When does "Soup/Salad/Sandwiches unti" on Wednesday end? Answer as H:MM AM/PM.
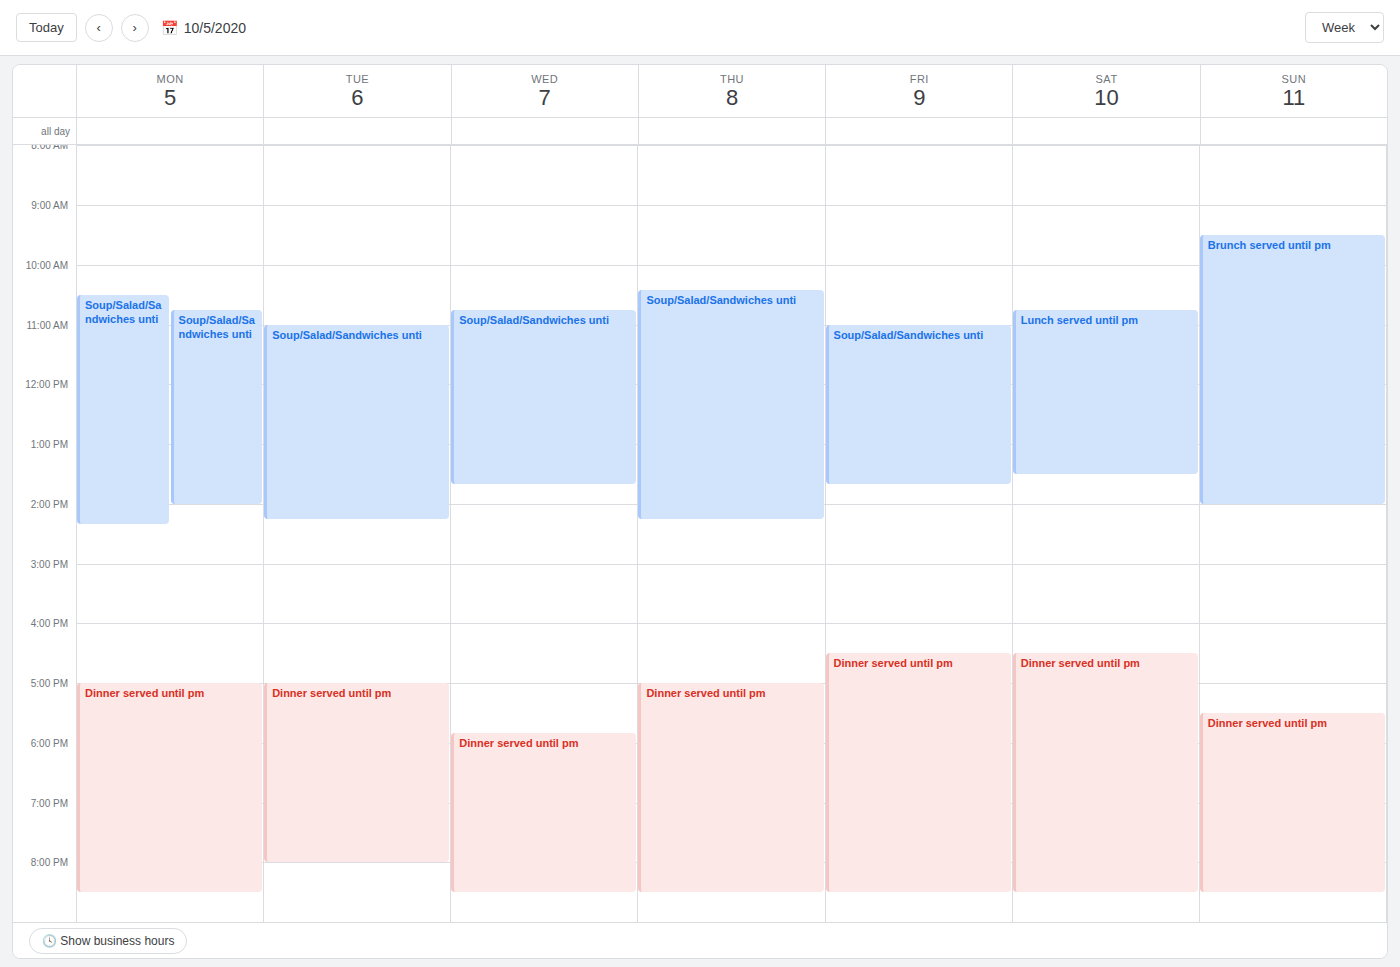
1:40 PM